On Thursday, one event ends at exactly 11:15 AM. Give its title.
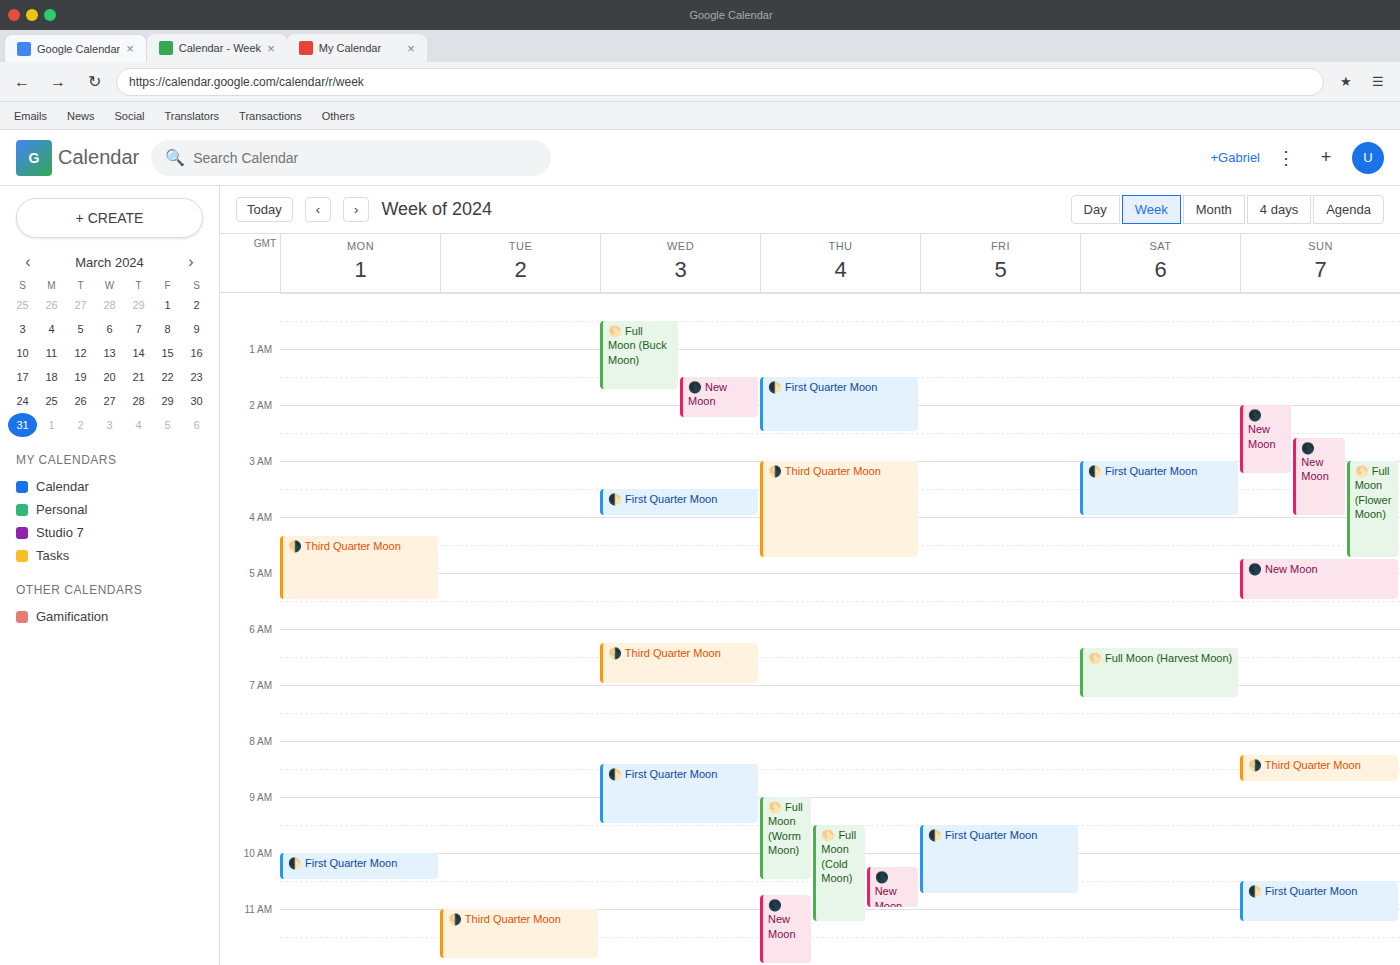
"🌕 Full Moon (Cold Moon)"